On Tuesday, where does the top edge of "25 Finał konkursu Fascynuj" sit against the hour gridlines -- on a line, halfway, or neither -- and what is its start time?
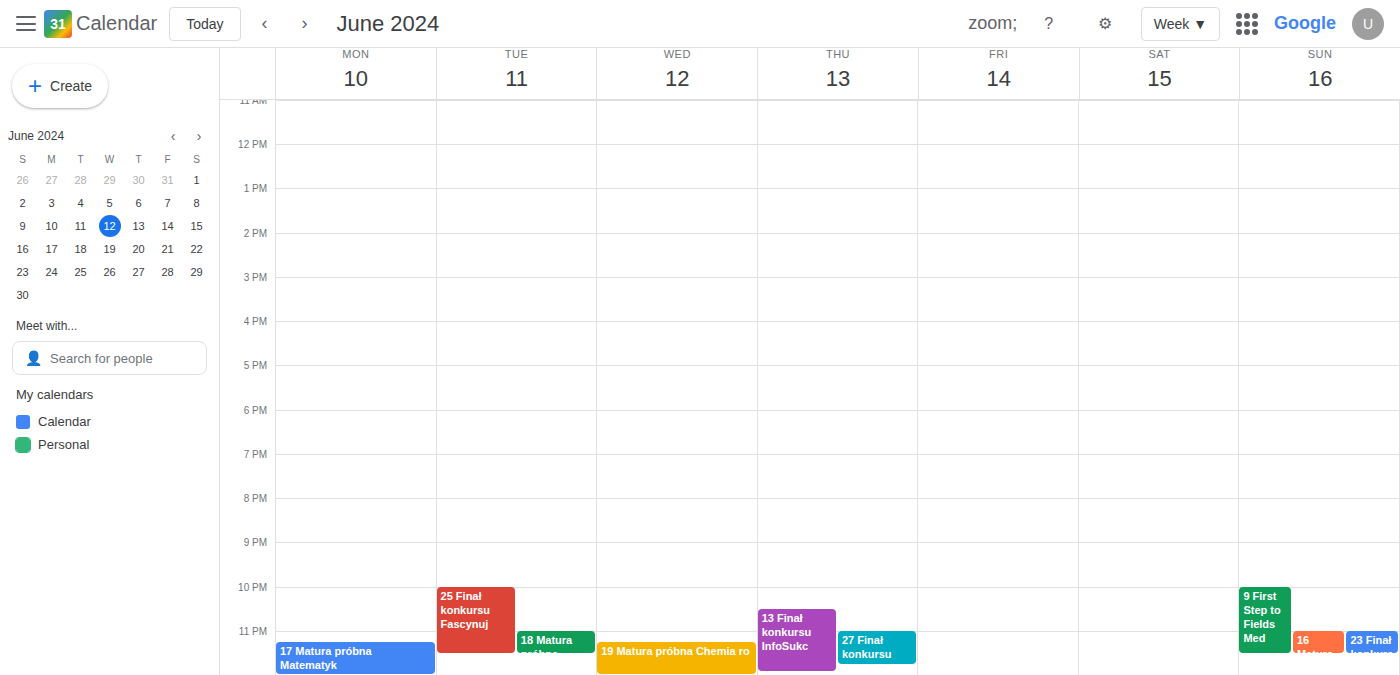
10:00 PM -- exactly on the 10 PM line.